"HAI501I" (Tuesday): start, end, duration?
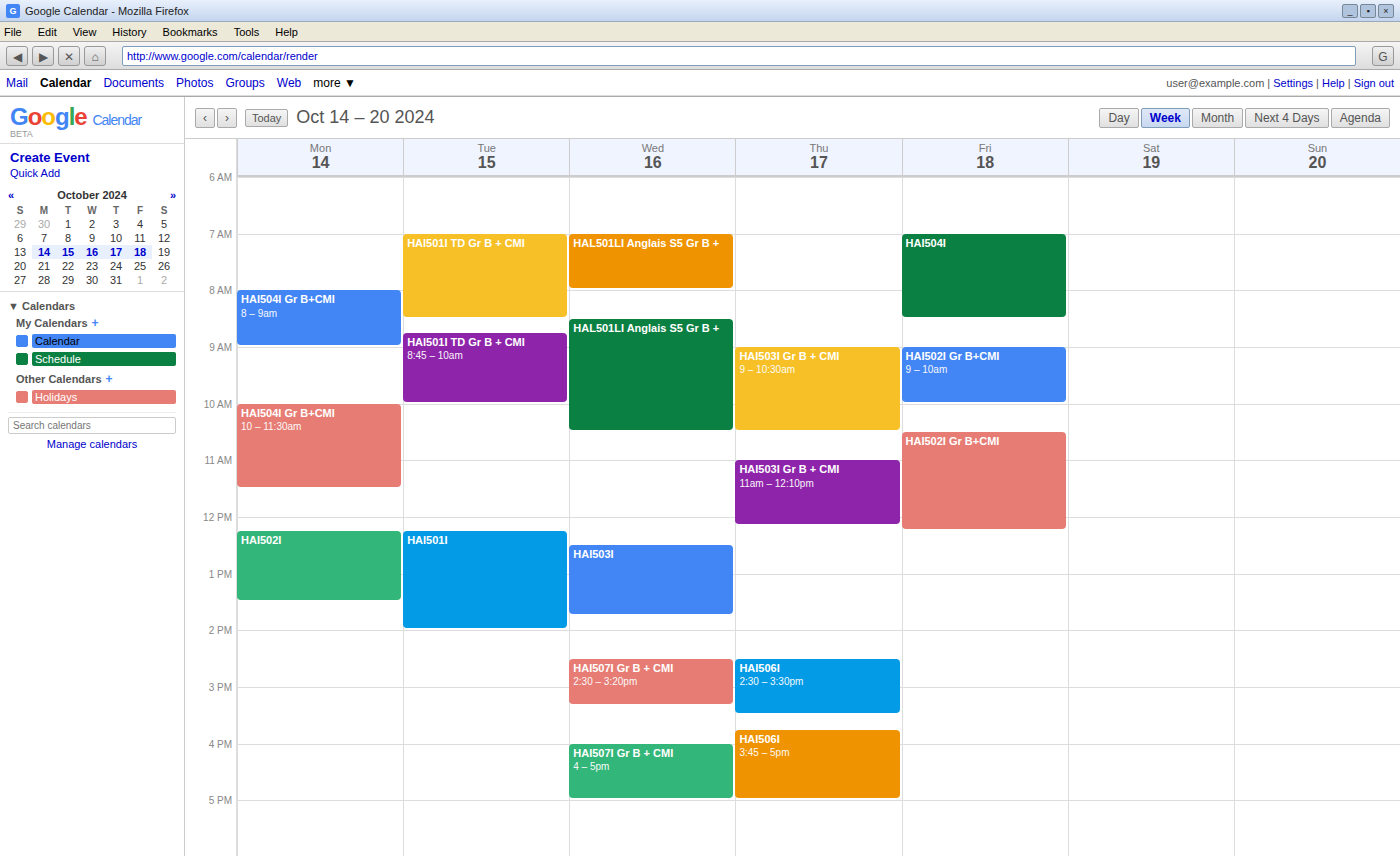
12:15 PM to 2:00 PM, 1 hour 45 minutes